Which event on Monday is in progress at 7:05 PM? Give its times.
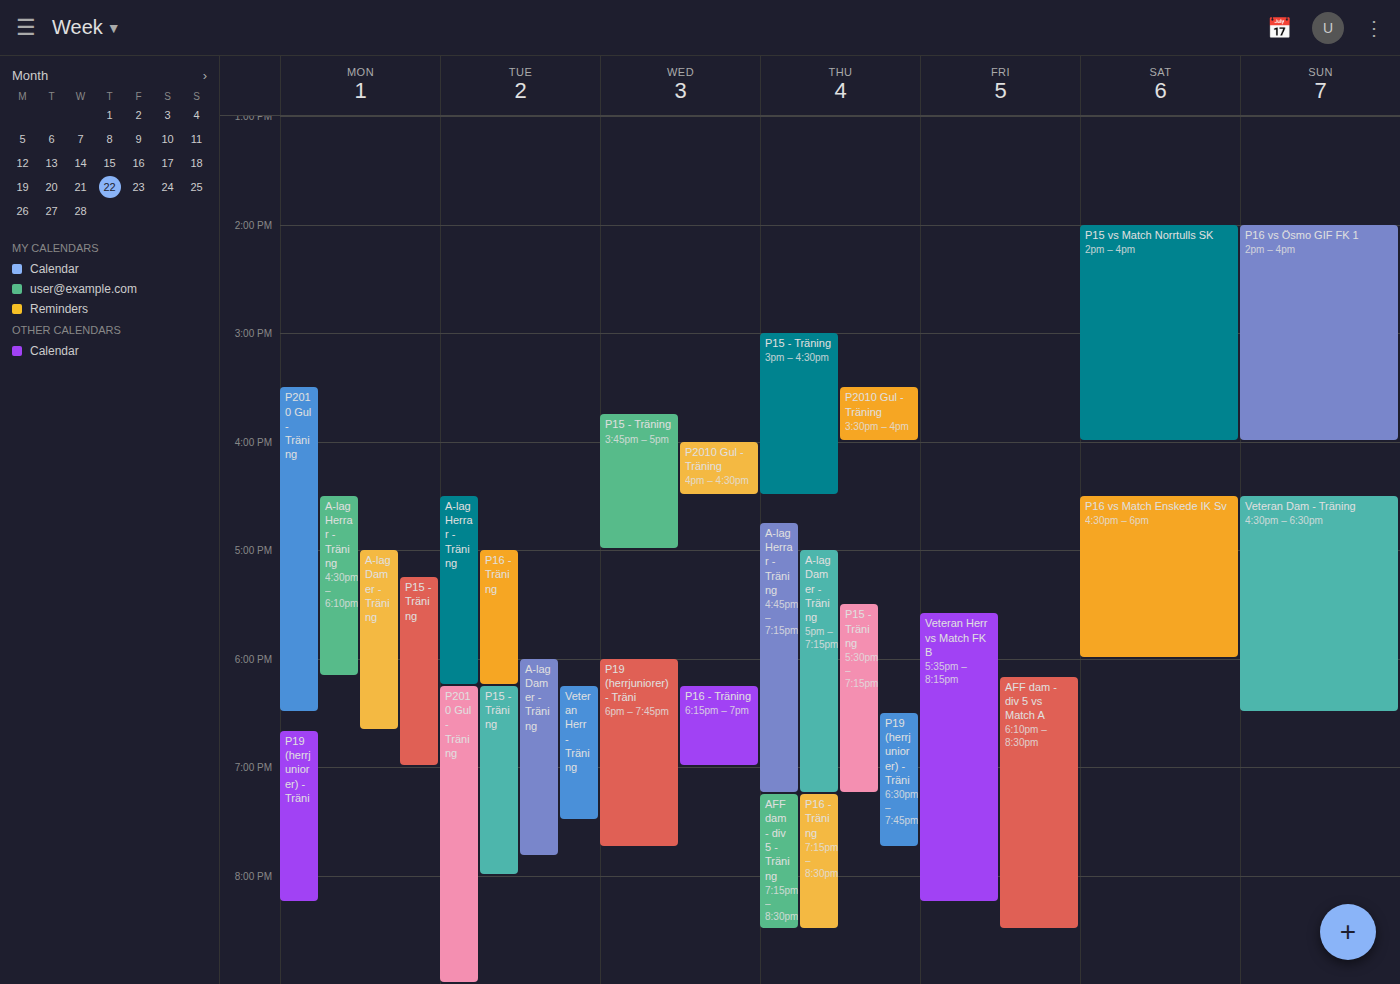
"P19 (herrjuniorer) - Träni", 6:40 PM to 8:15 PM